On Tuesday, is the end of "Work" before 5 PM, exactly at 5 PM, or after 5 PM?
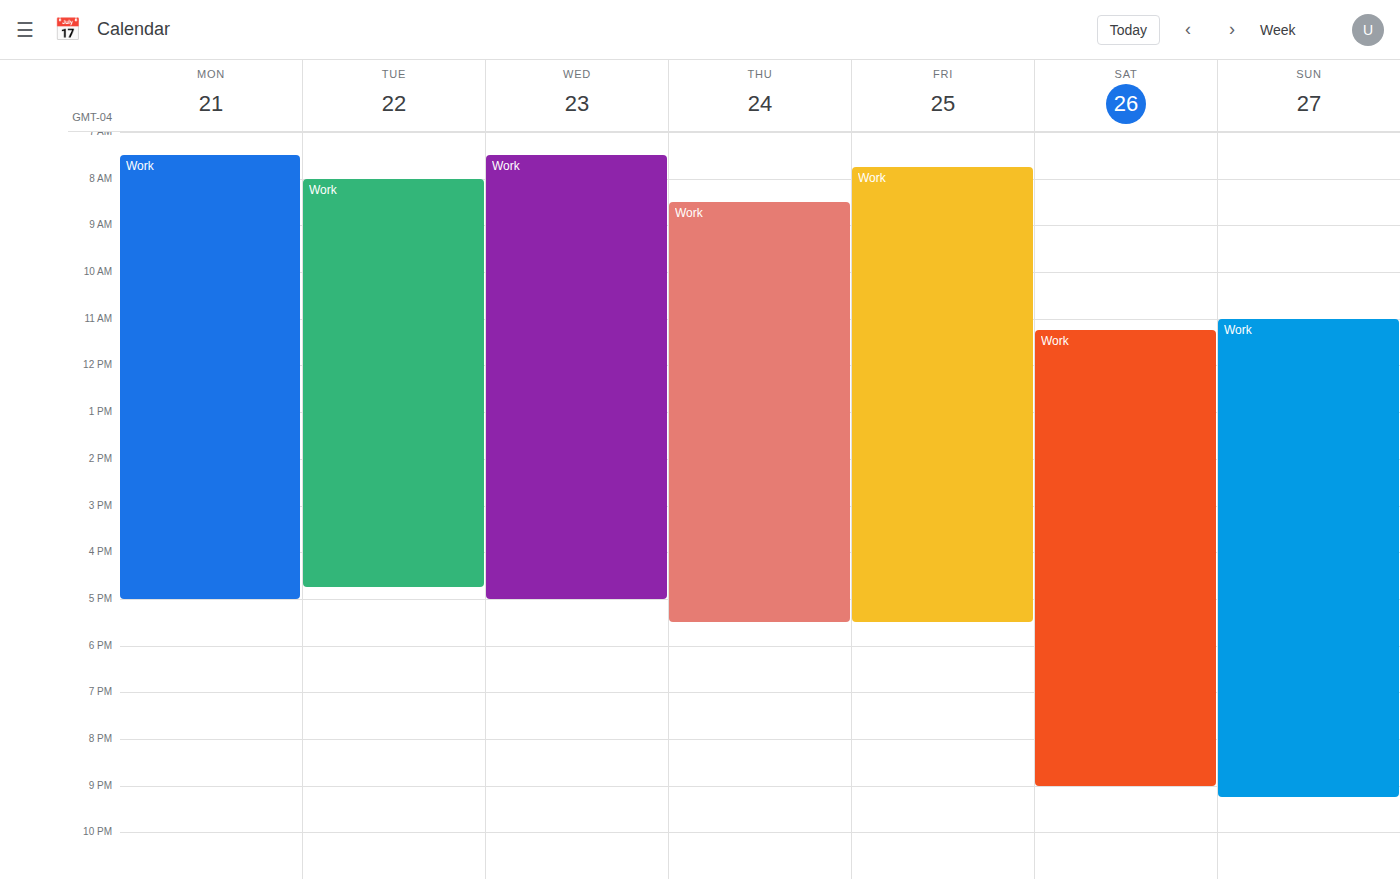
4:45 PM -- before 5 PM, 15 minutes above the 5 PM line.